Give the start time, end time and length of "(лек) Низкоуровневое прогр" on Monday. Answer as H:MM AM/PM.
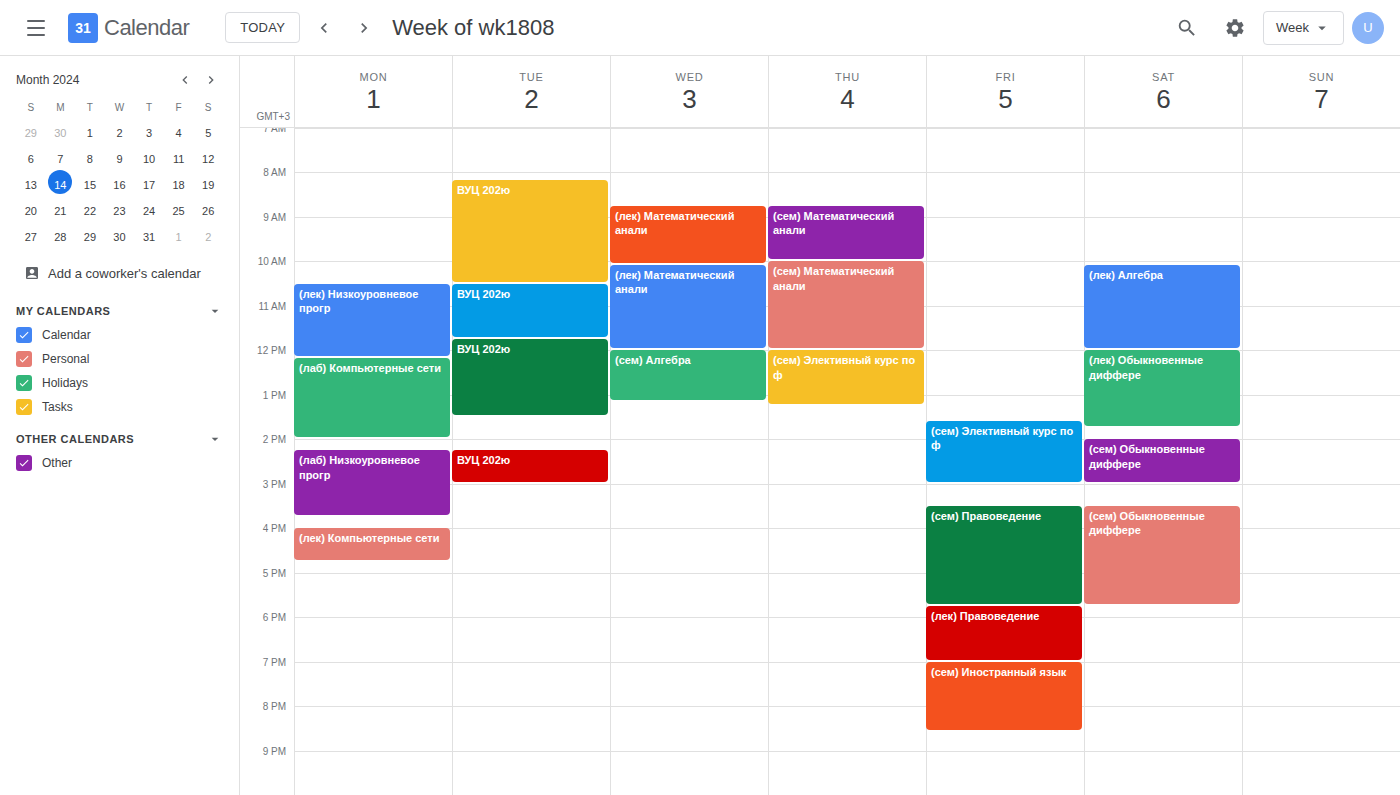
10:30 AM to 12:10 PM, 1 hour 40 minutes